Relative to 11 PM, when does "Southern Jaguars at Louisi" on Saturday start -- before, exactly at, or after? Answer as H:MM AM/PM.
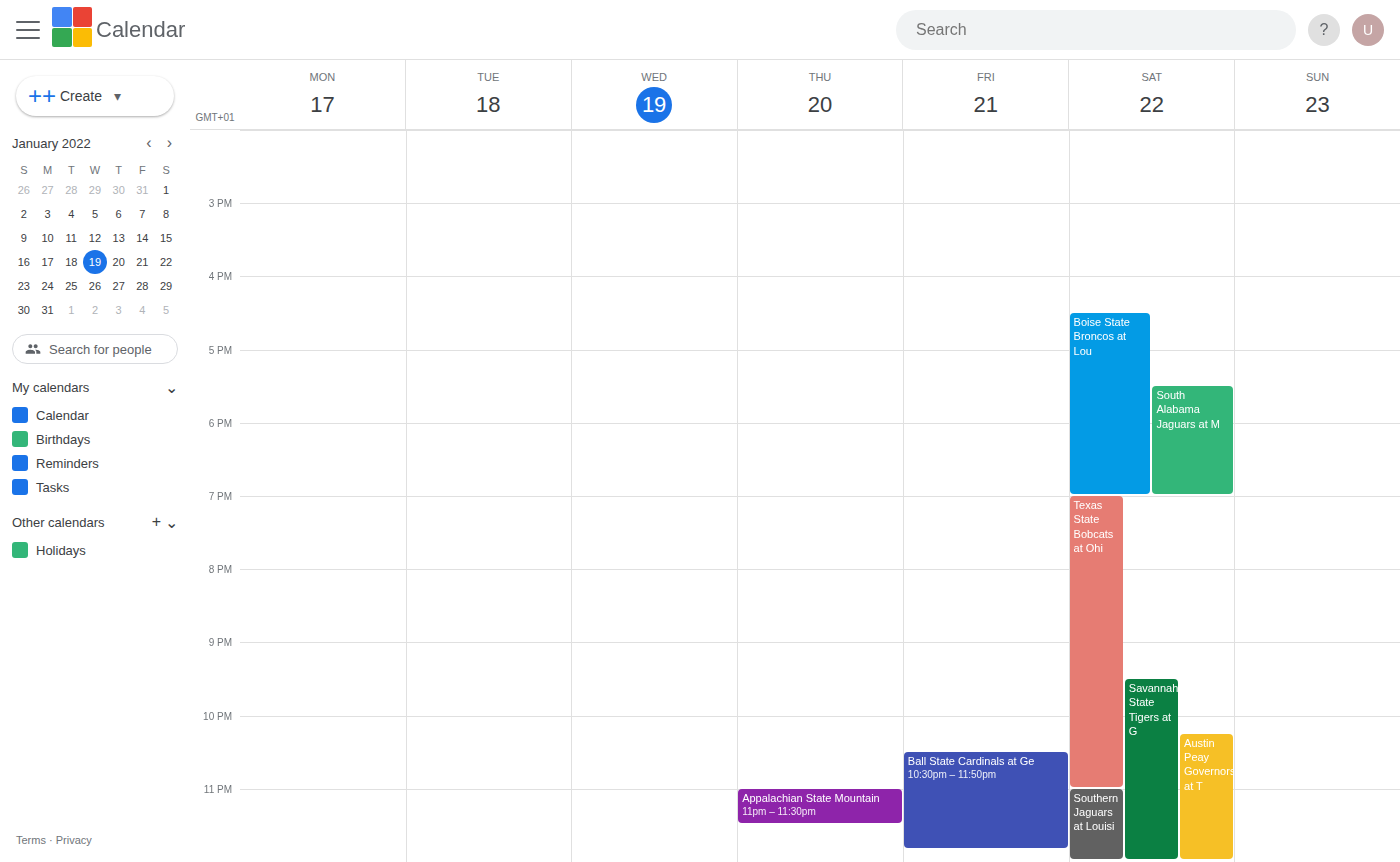
11:00 PM -- exactly at 11 PM, on the 11 PM line.